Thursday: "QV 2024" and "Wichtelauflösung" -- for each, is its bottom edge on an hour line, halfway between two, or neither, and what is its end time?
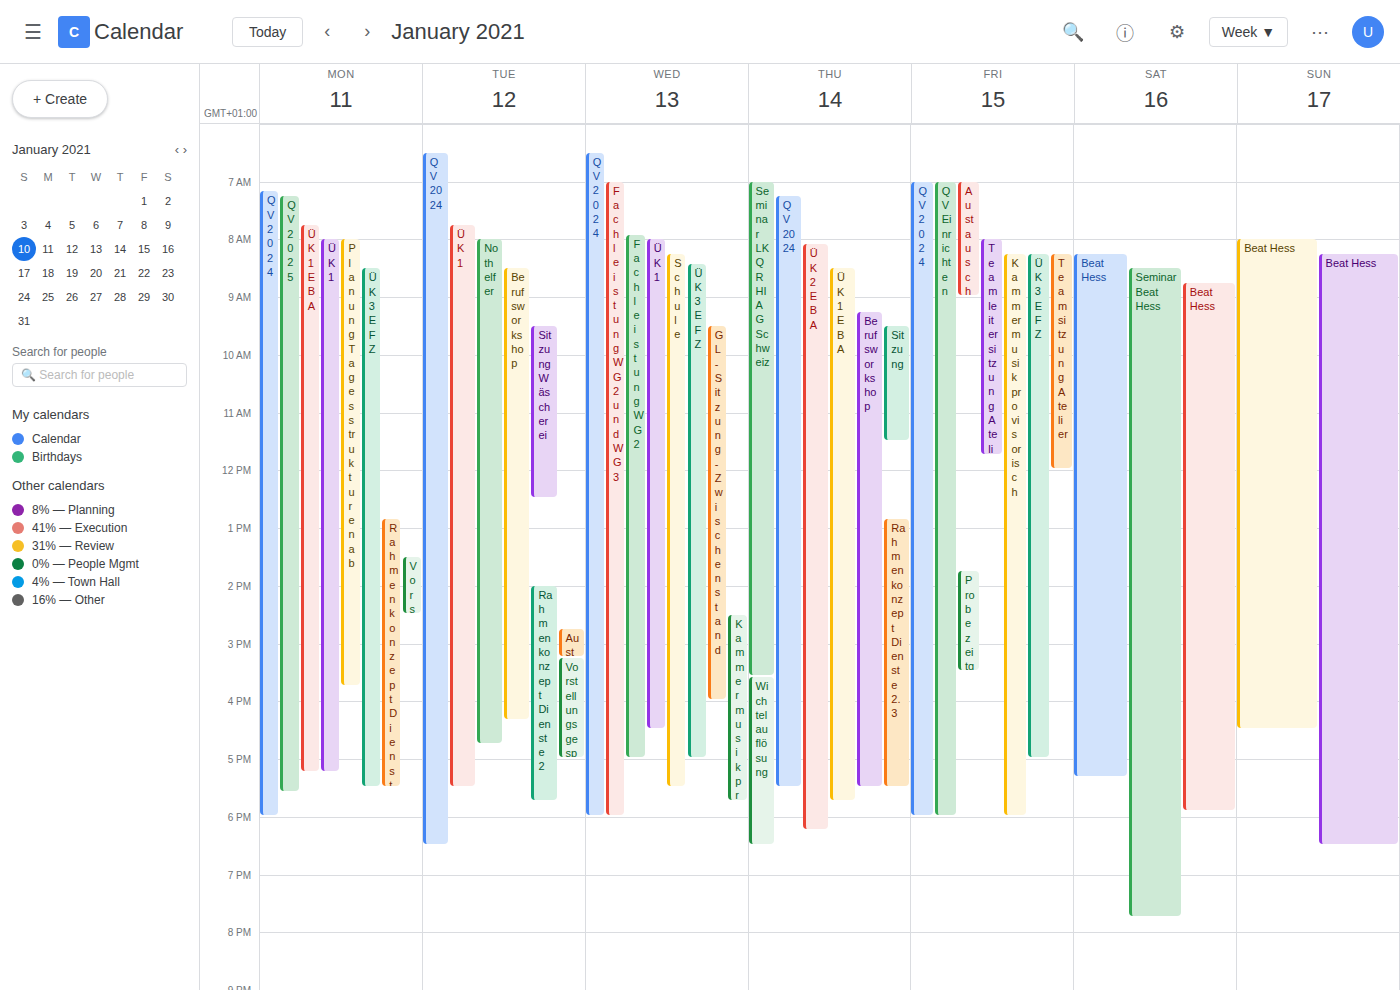
"QV 2024": 5:30 PM, halfway between the 5 PM and 6 PM lines. "Wichtelauflösung": 6:30 PM, halfway between the 6 PM and 7 PM lines.